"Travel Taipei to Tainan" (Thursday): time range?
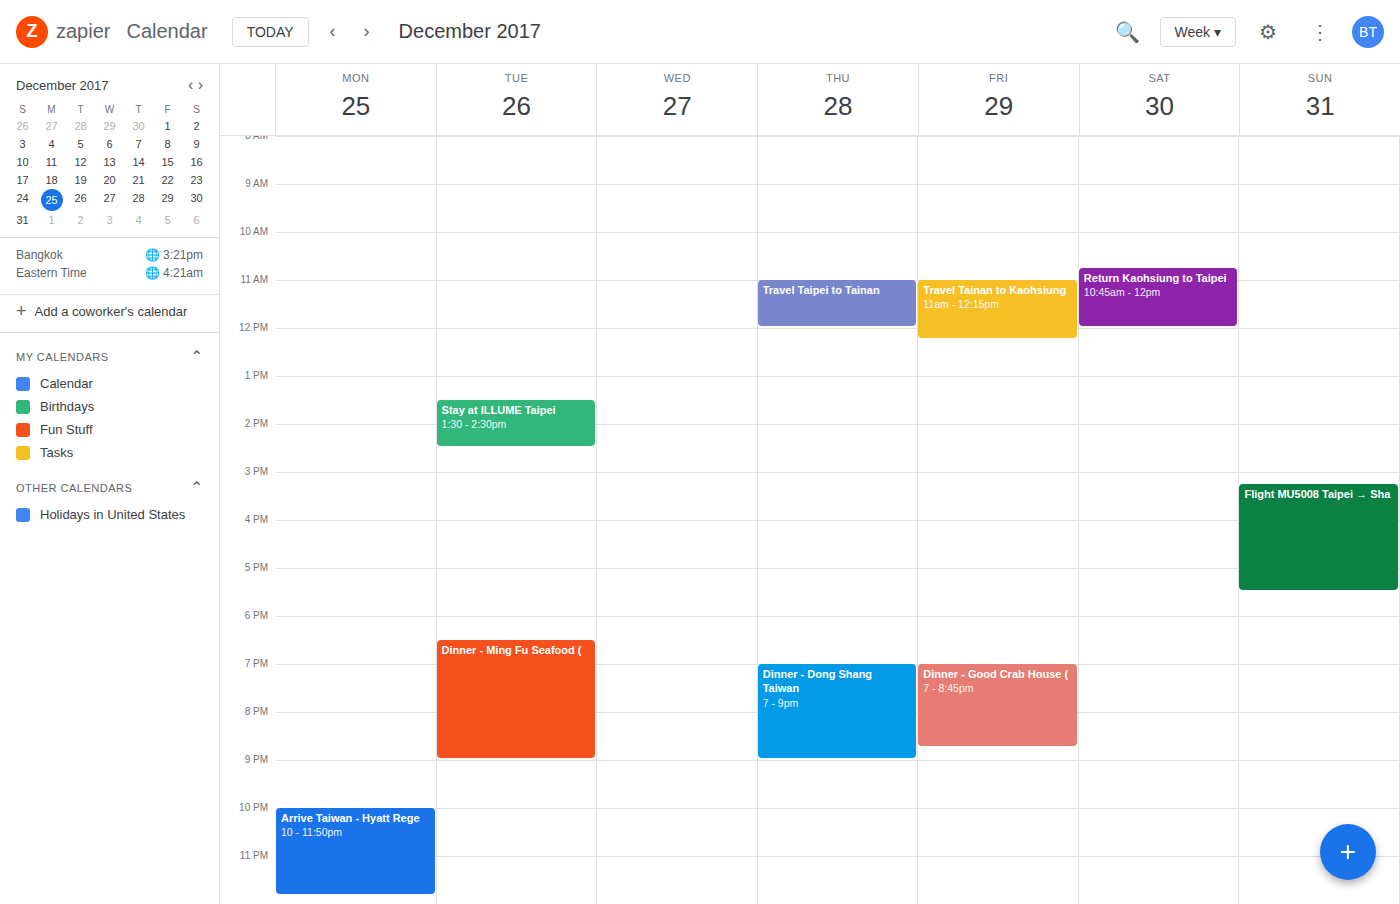
11:00 AM to 12:00 PM